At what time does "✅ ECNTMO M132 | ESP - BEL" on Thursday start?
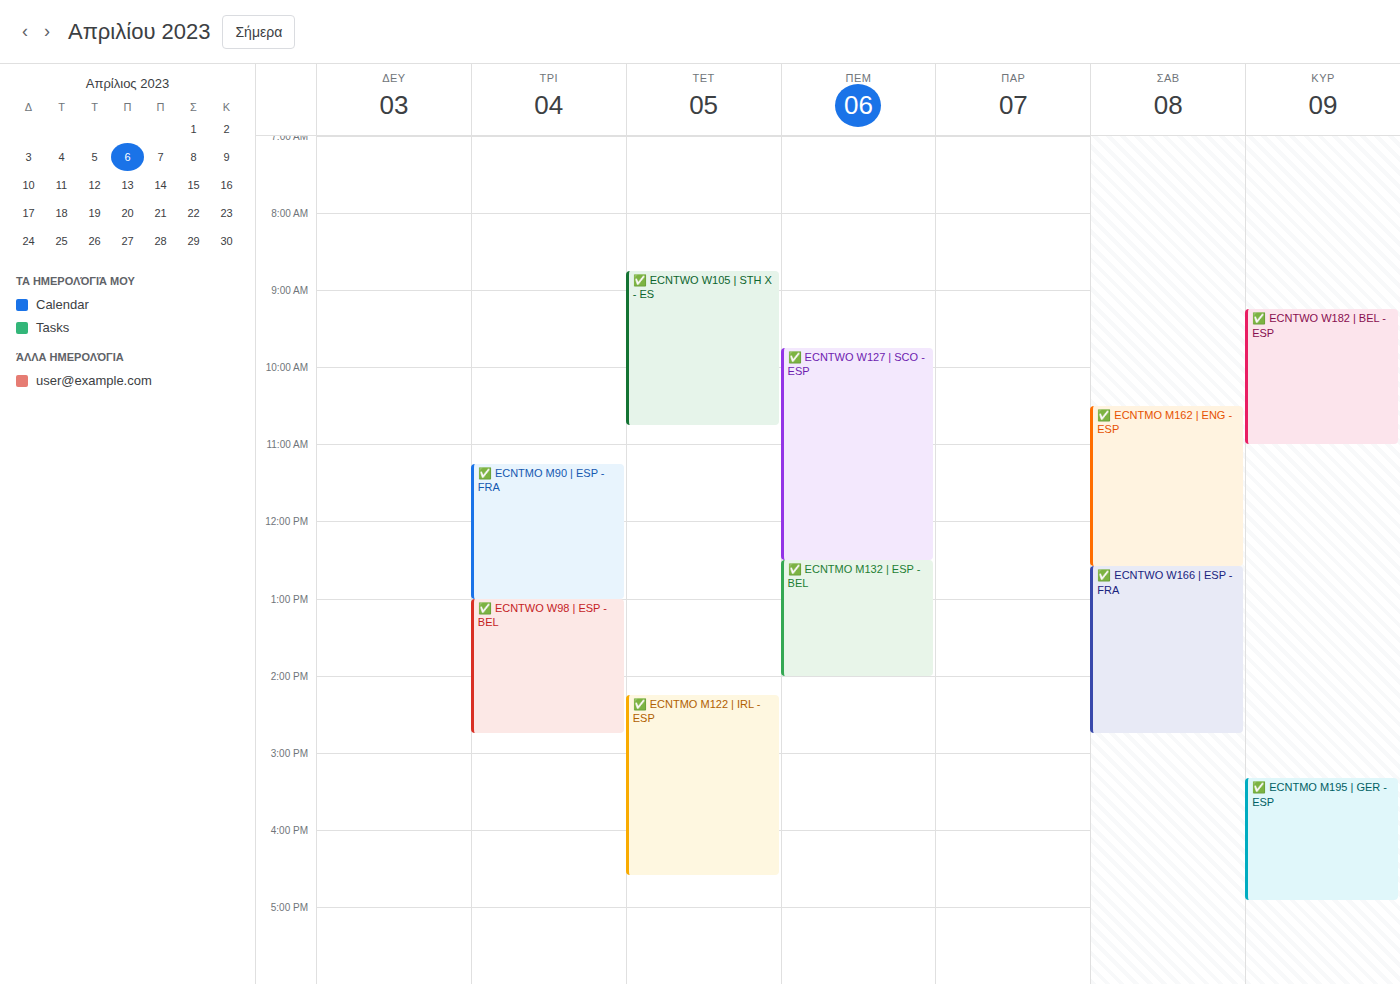
12:30 PM